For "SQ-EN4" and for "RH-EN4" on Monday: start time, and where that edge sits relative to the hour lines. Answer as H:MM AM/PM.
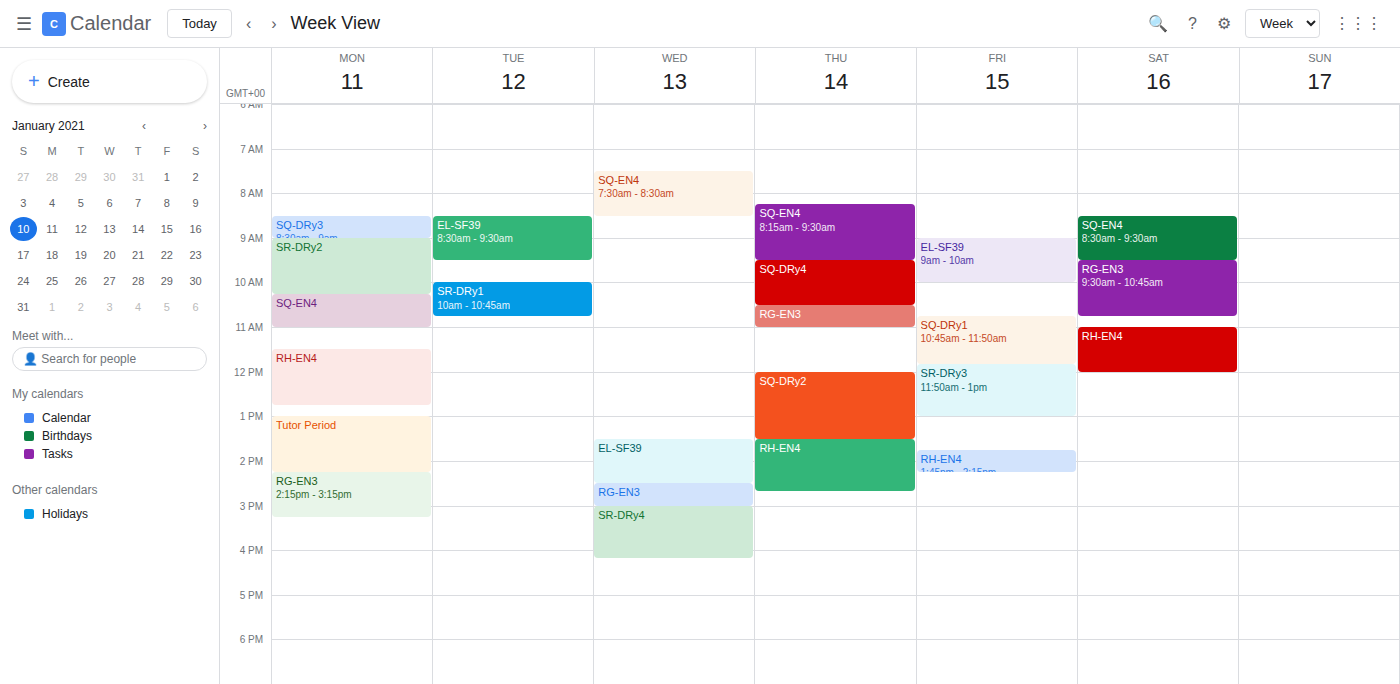
"SQ-EN4": 10:15 AM, neither: a quarter of the way from the 10 AM line to the 11 AM line. "RH-EN4": 11:30 AM, halfway between the 11 AM and 12 PM lines.